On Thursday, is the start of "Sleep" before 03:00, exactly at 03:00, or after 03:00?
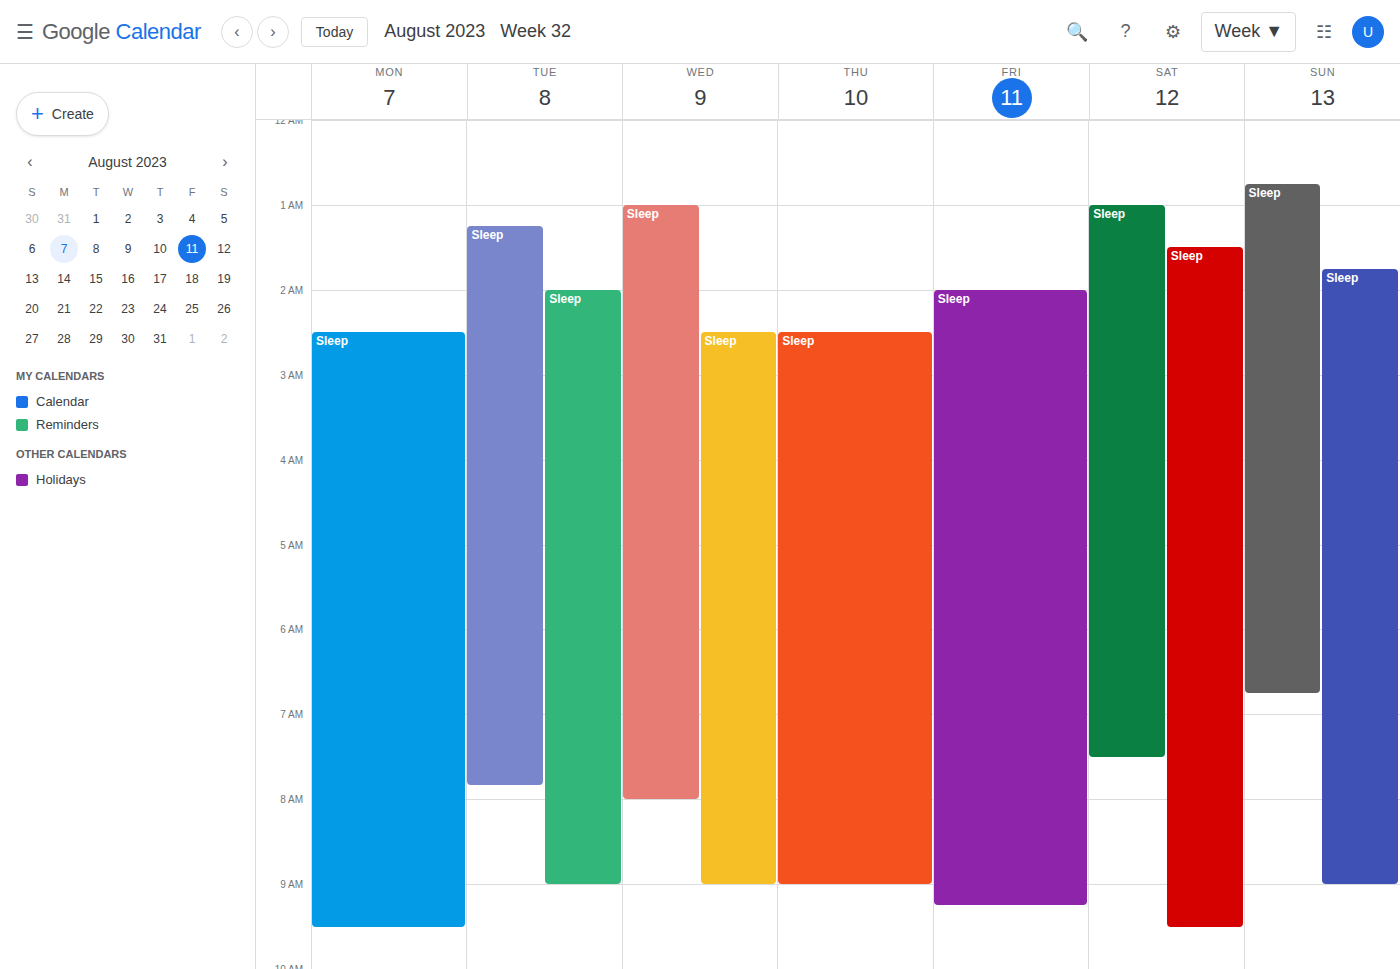
02:30 -- before 03:00, 30 minutes above the 03:00 line.